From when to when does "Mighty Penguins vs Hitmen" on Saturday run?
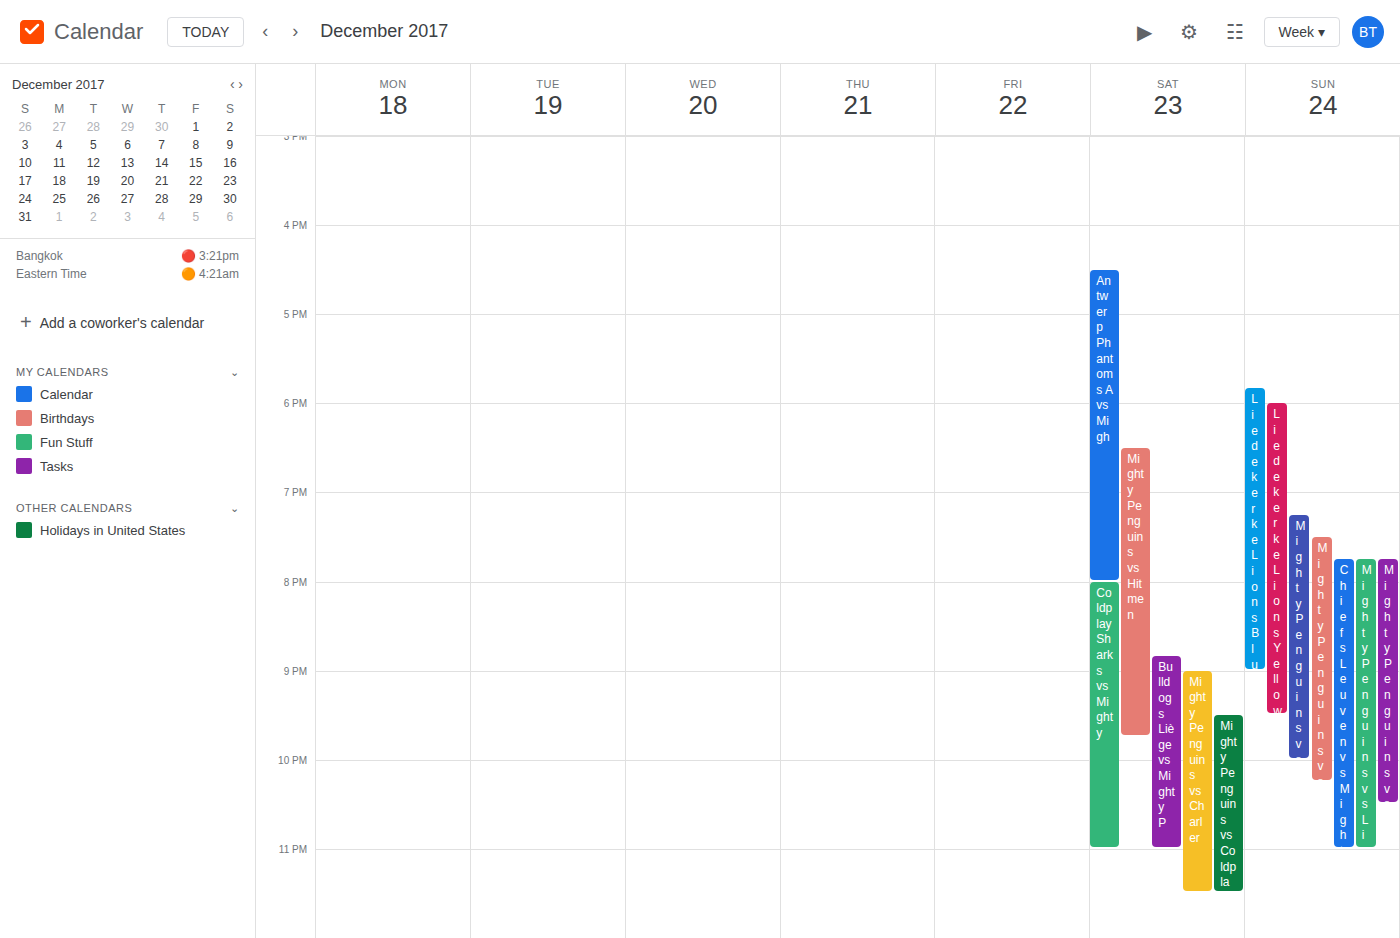
6:30 PM to 9:45 PM